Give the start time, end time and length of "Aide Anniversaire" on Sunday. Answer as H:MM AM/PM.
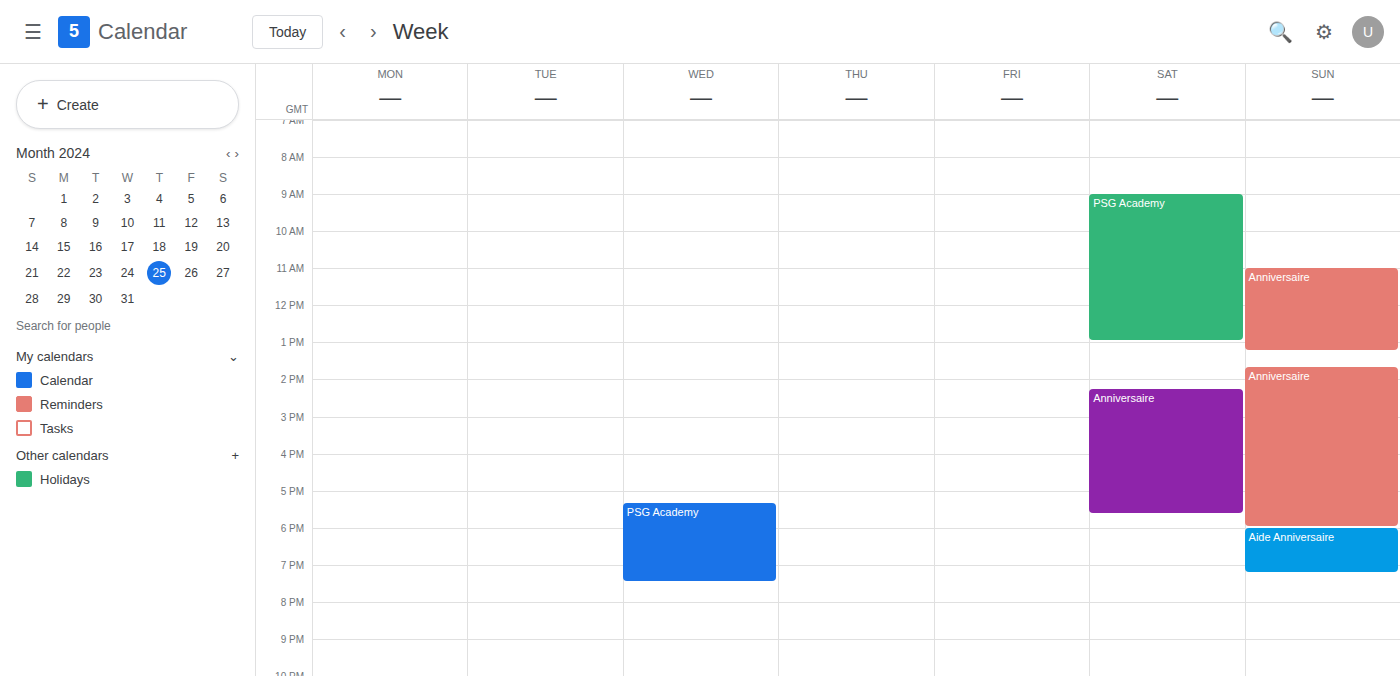
6:00 PM to 7:15 PM, 1 hour 15 minutes